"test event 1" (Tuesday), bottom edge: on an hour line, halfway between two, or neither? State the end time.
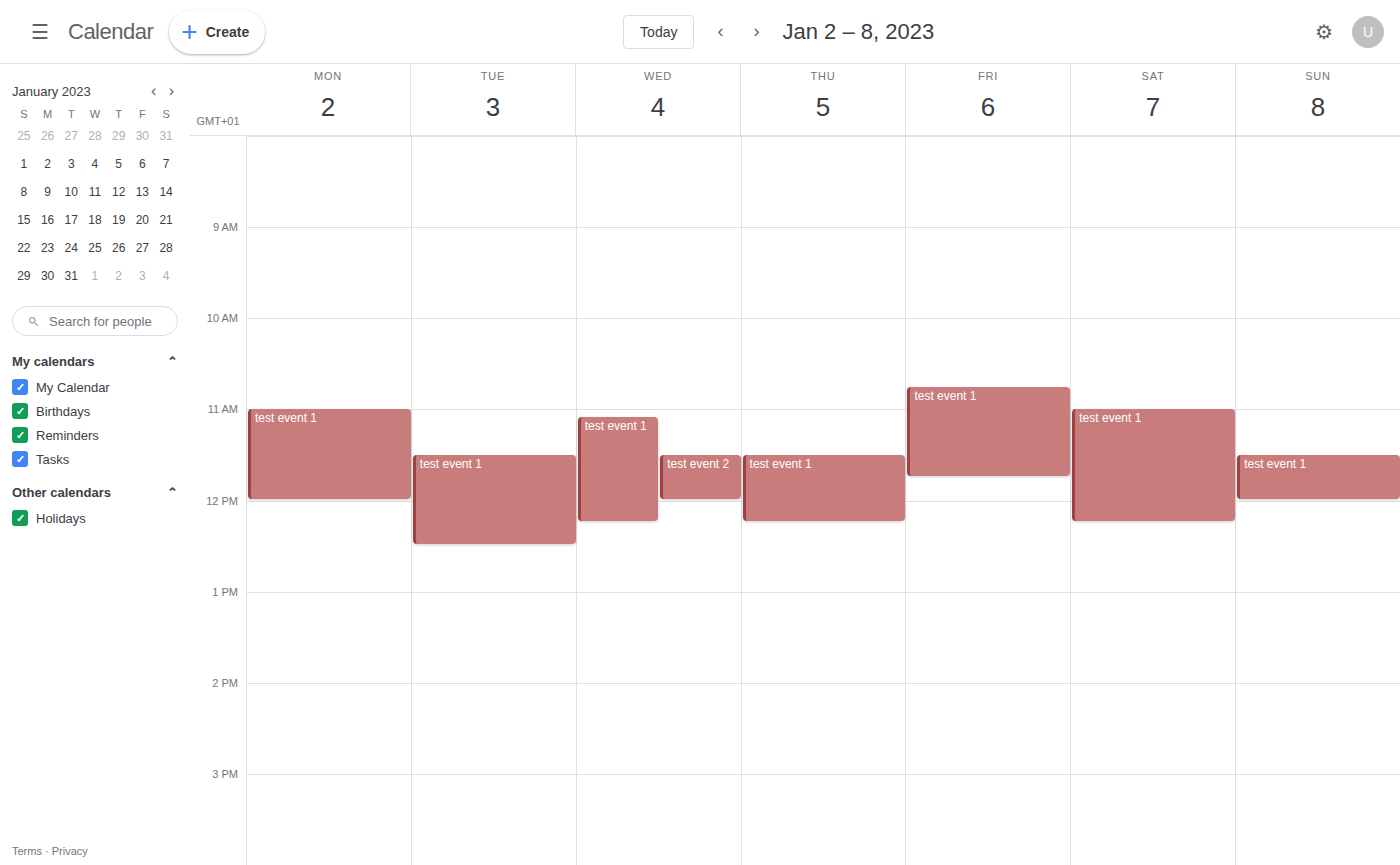
12:30 -- halfway between the 12:00 and 13:00 lines.